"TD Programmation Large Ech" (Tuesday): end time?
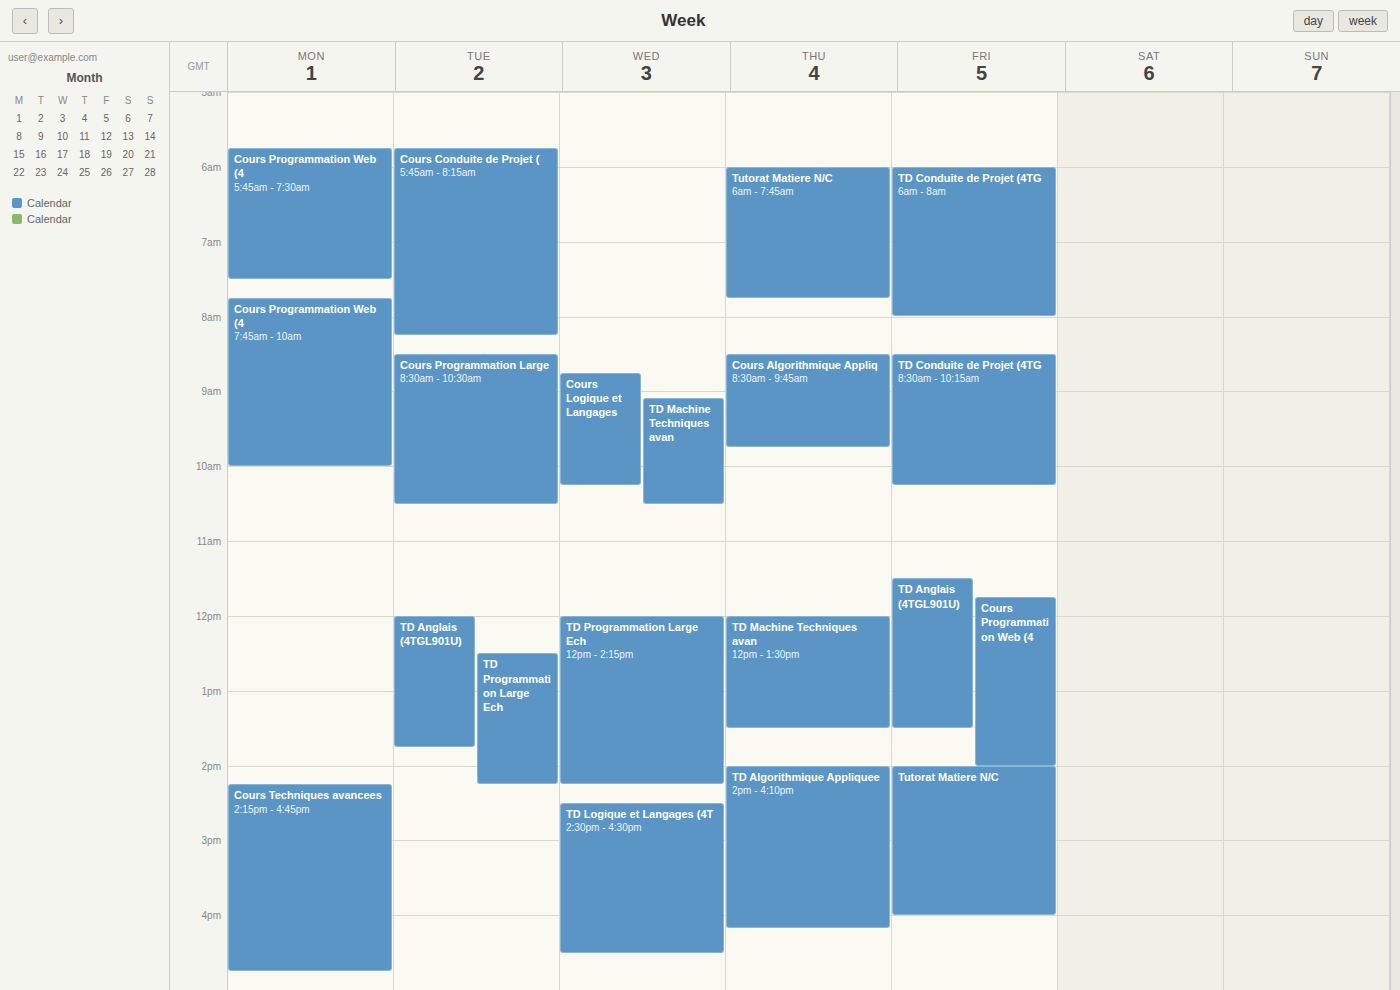
2:15 PM